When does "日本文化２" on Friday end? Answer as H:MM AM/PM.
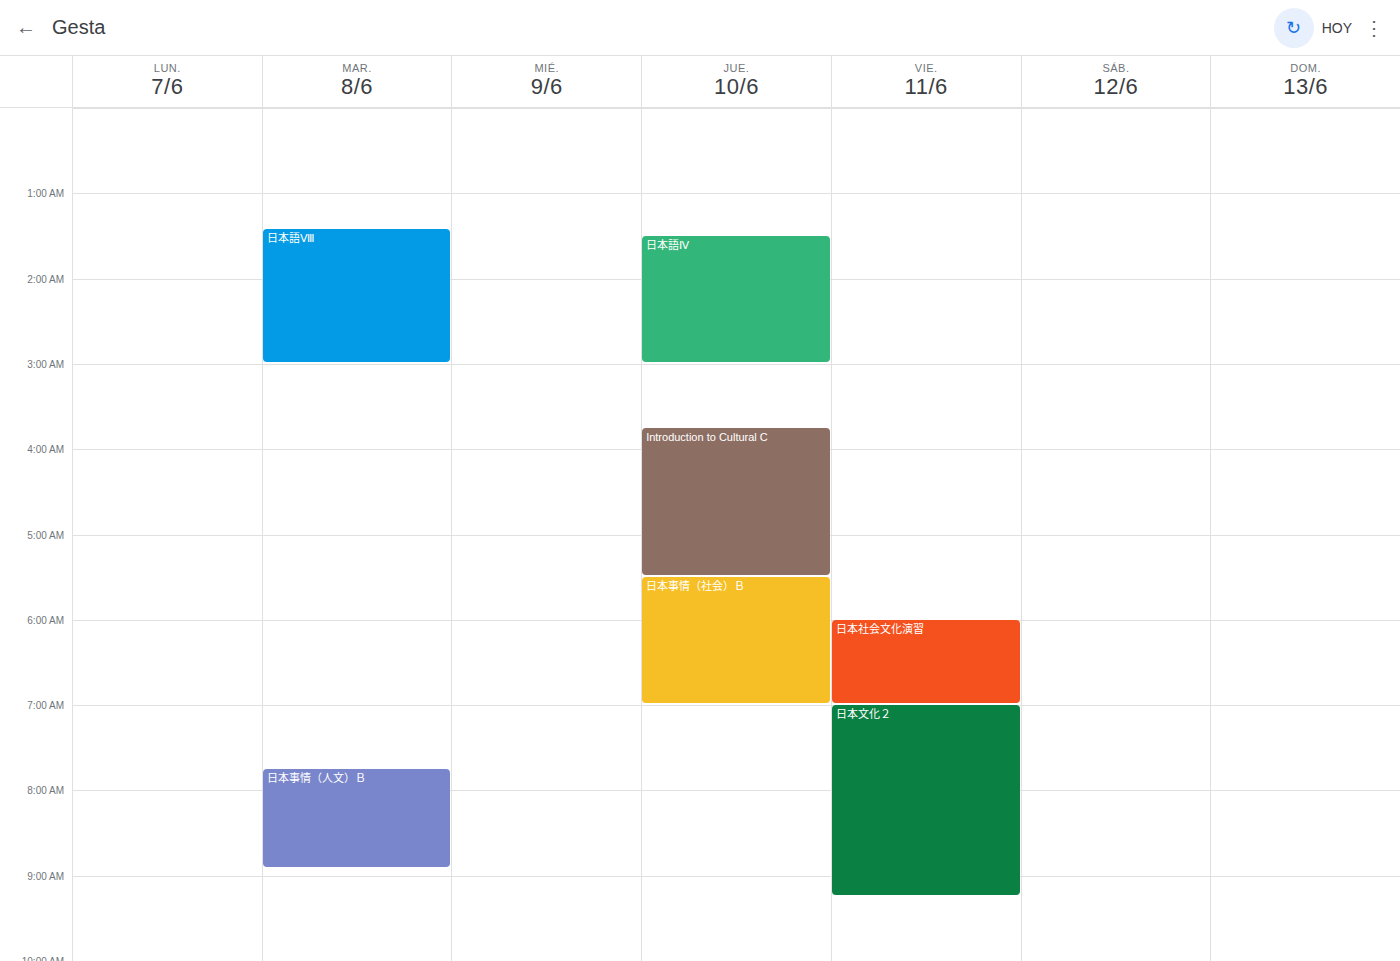
9:15 AM